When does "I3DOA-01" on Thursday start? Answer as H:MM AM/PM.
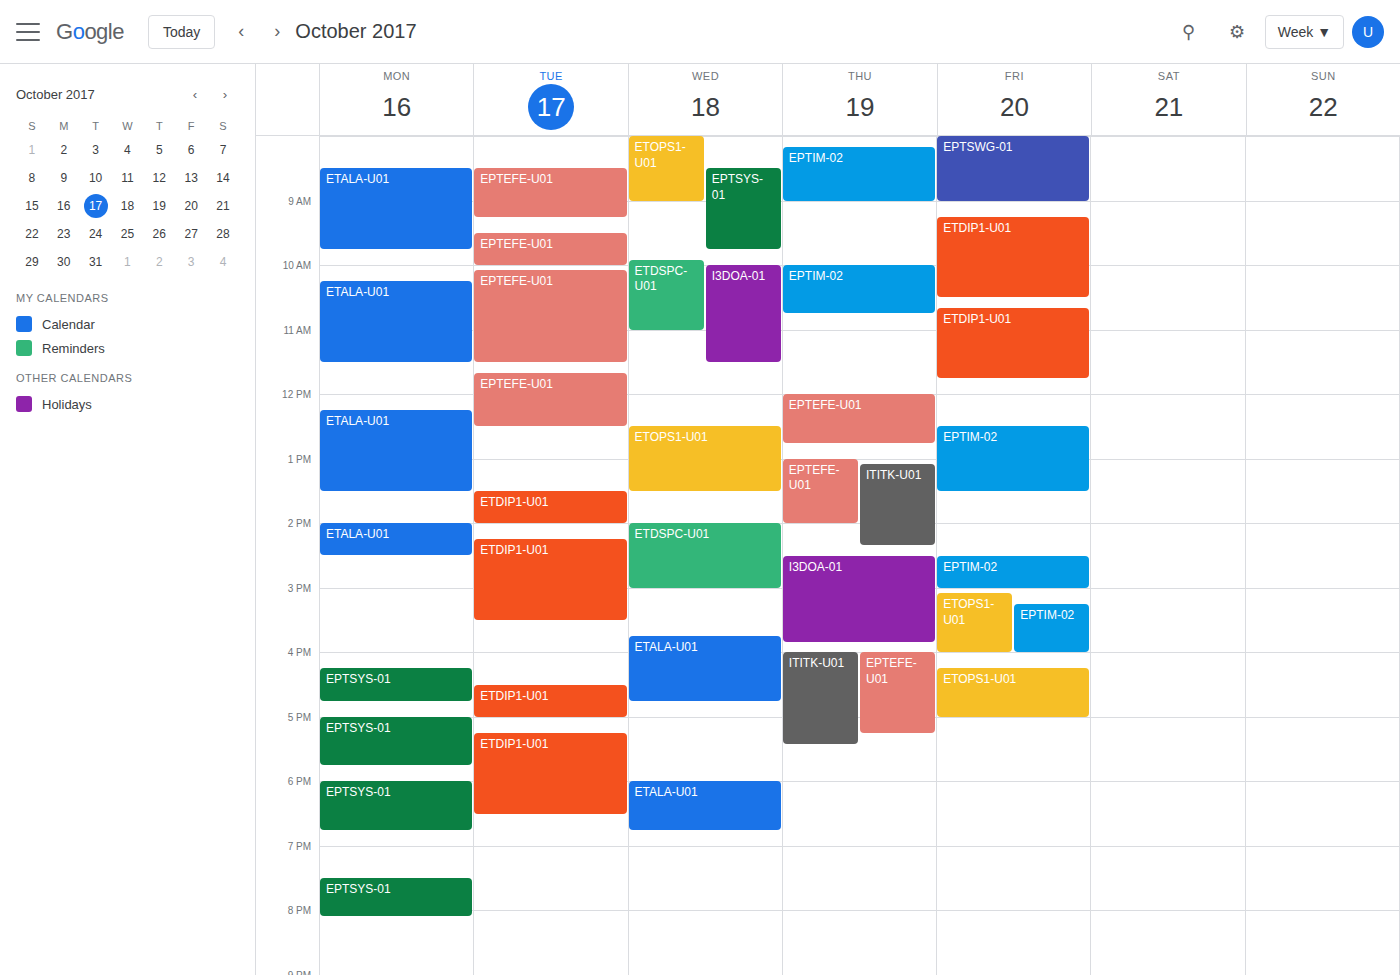
2:30 PM